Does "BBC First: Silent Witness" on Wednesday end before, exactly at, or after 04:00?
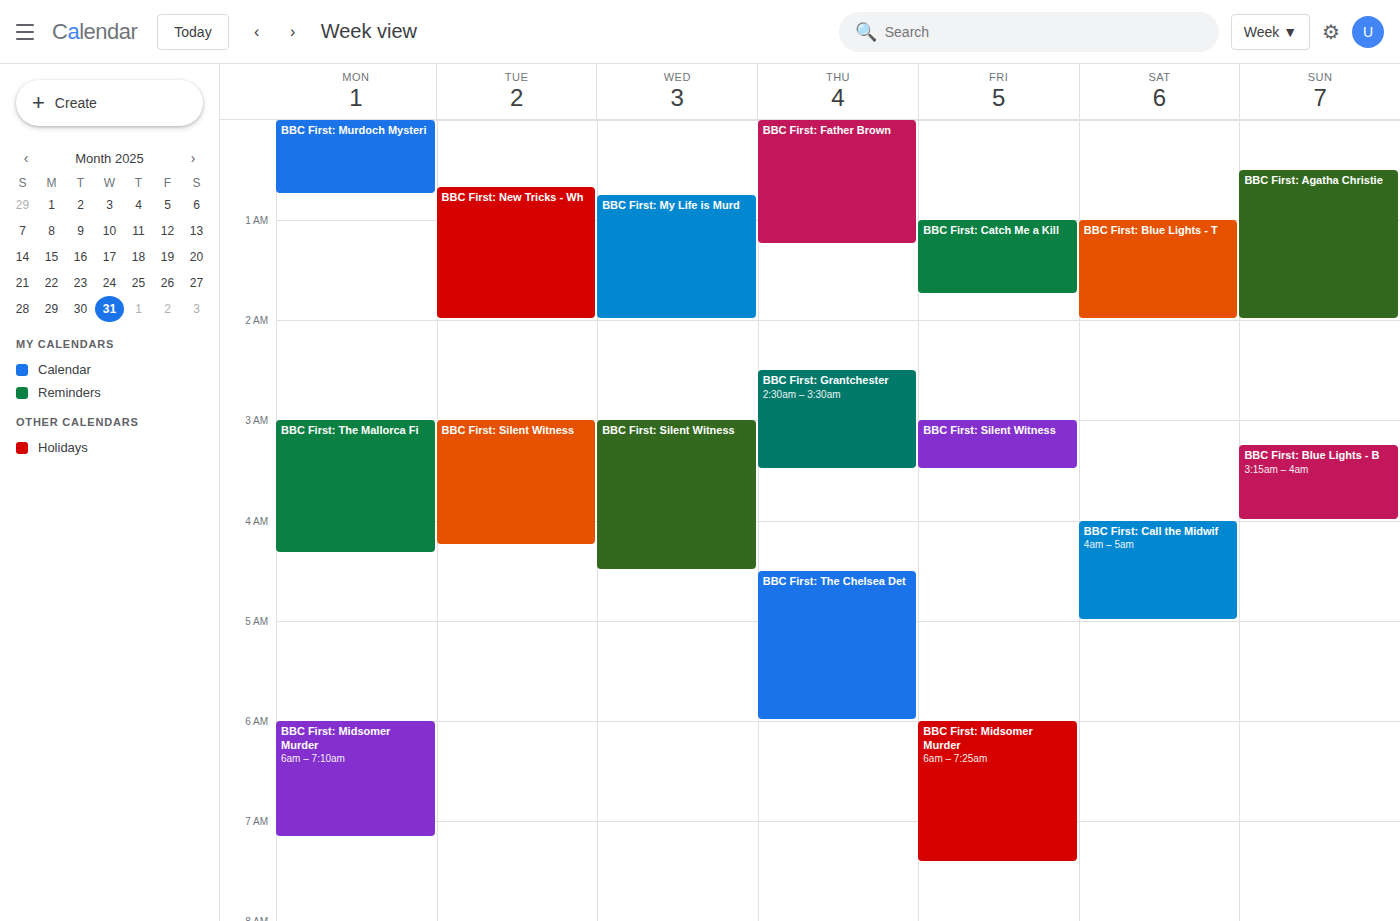
04:30 -- after 04:00, 30 minutes below the 04:00 line.